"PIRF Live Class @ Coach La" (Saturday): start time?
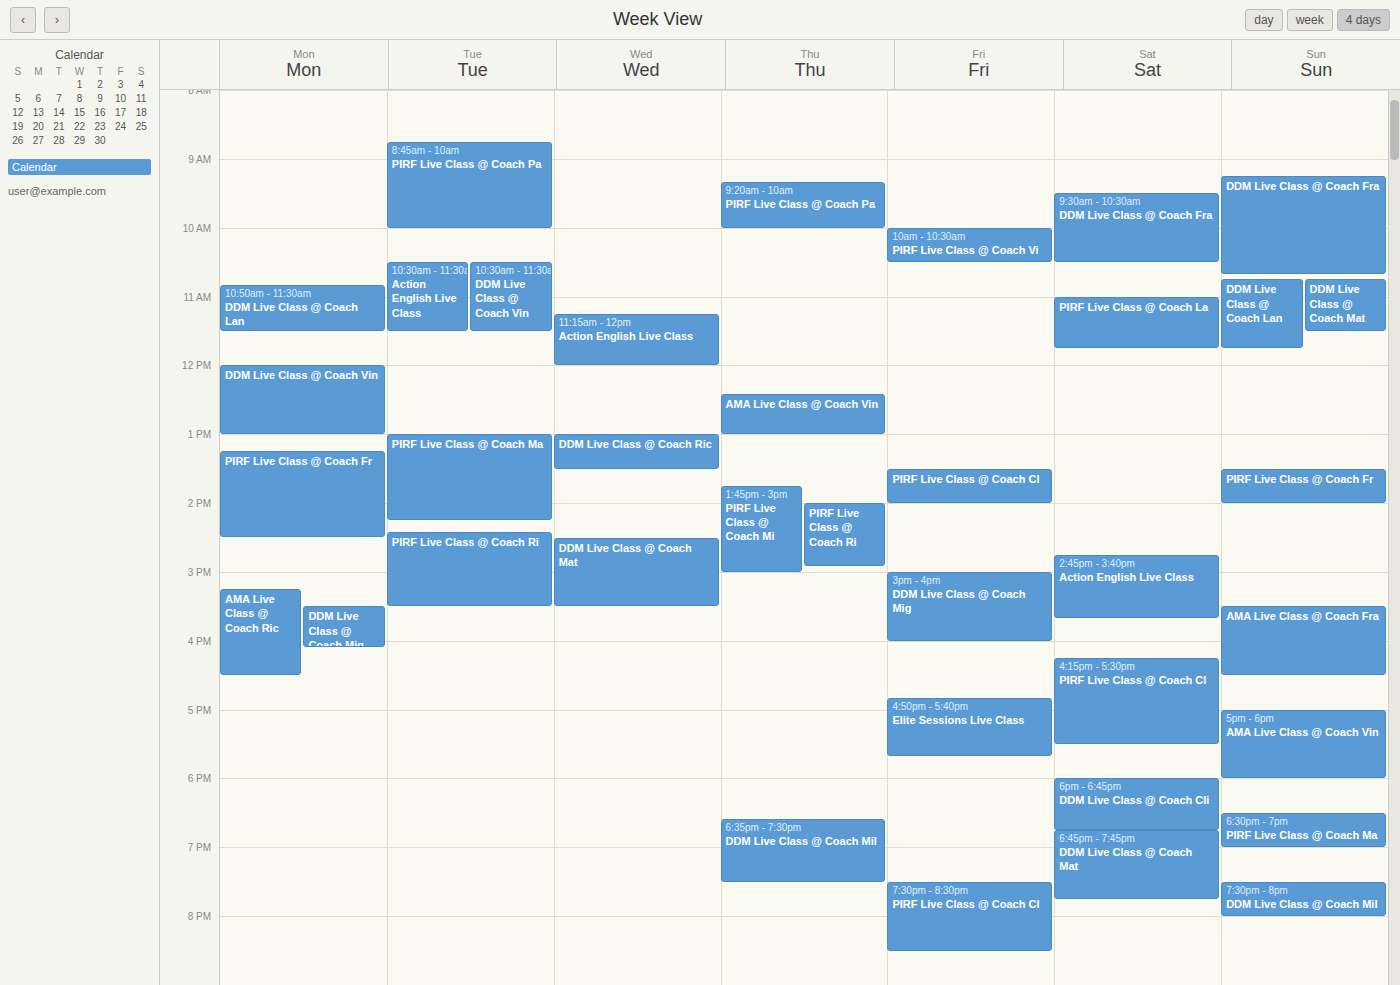
11:00 AM